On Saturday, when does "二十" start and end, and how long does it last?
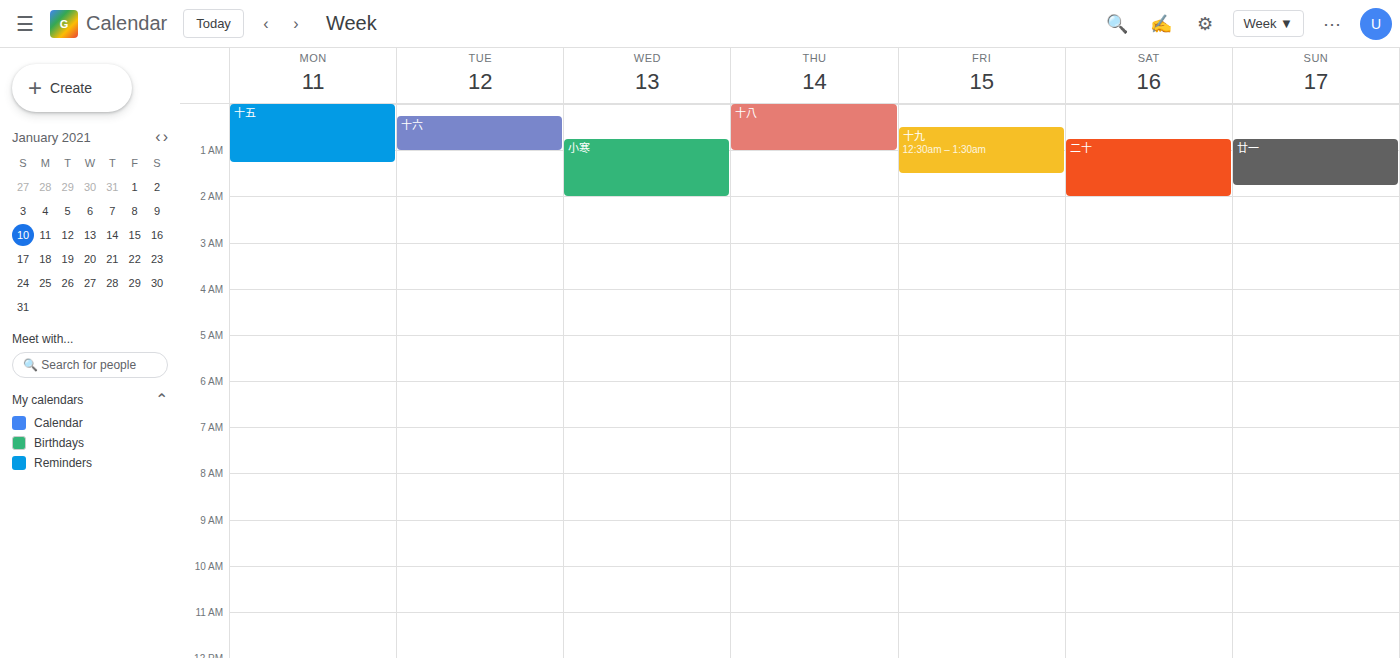
12:45 AM to 2:00 AM, 1 hour 15 minutes